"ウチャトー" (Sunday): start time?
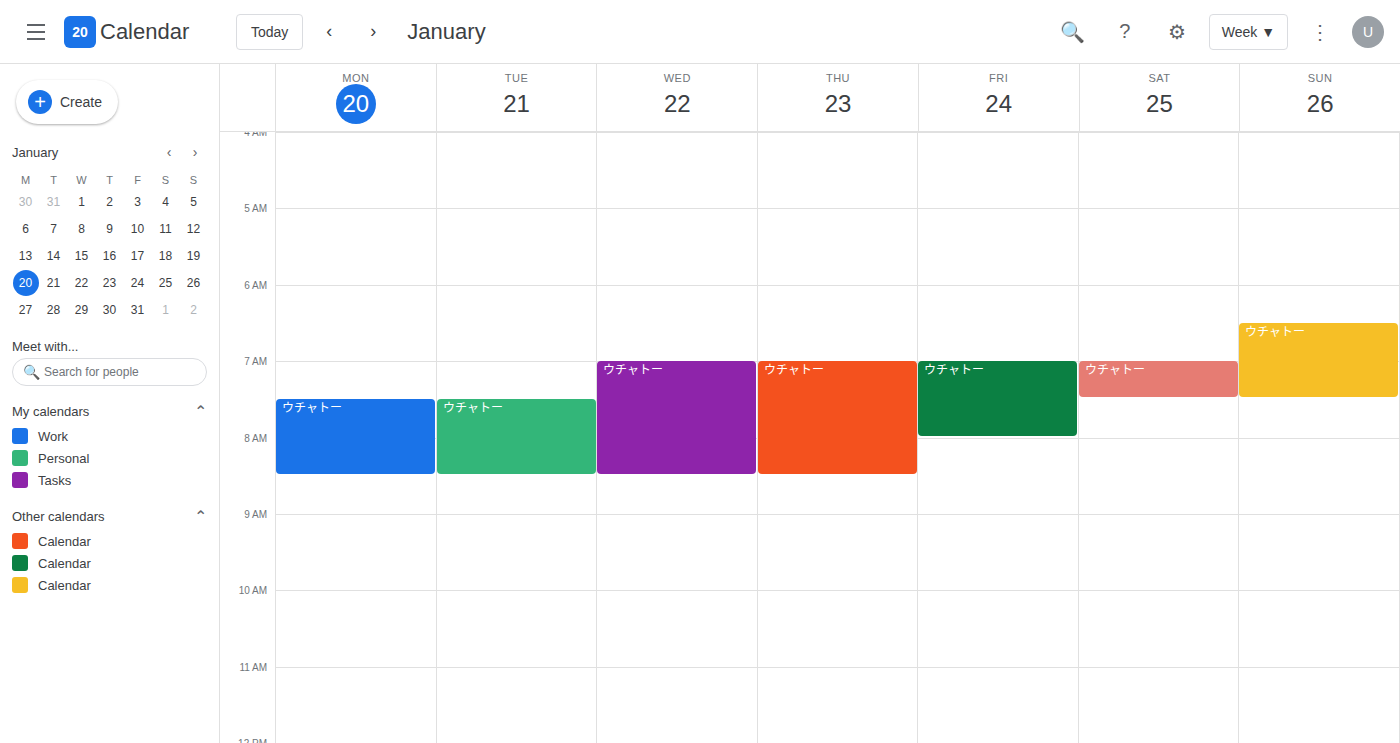
06:30